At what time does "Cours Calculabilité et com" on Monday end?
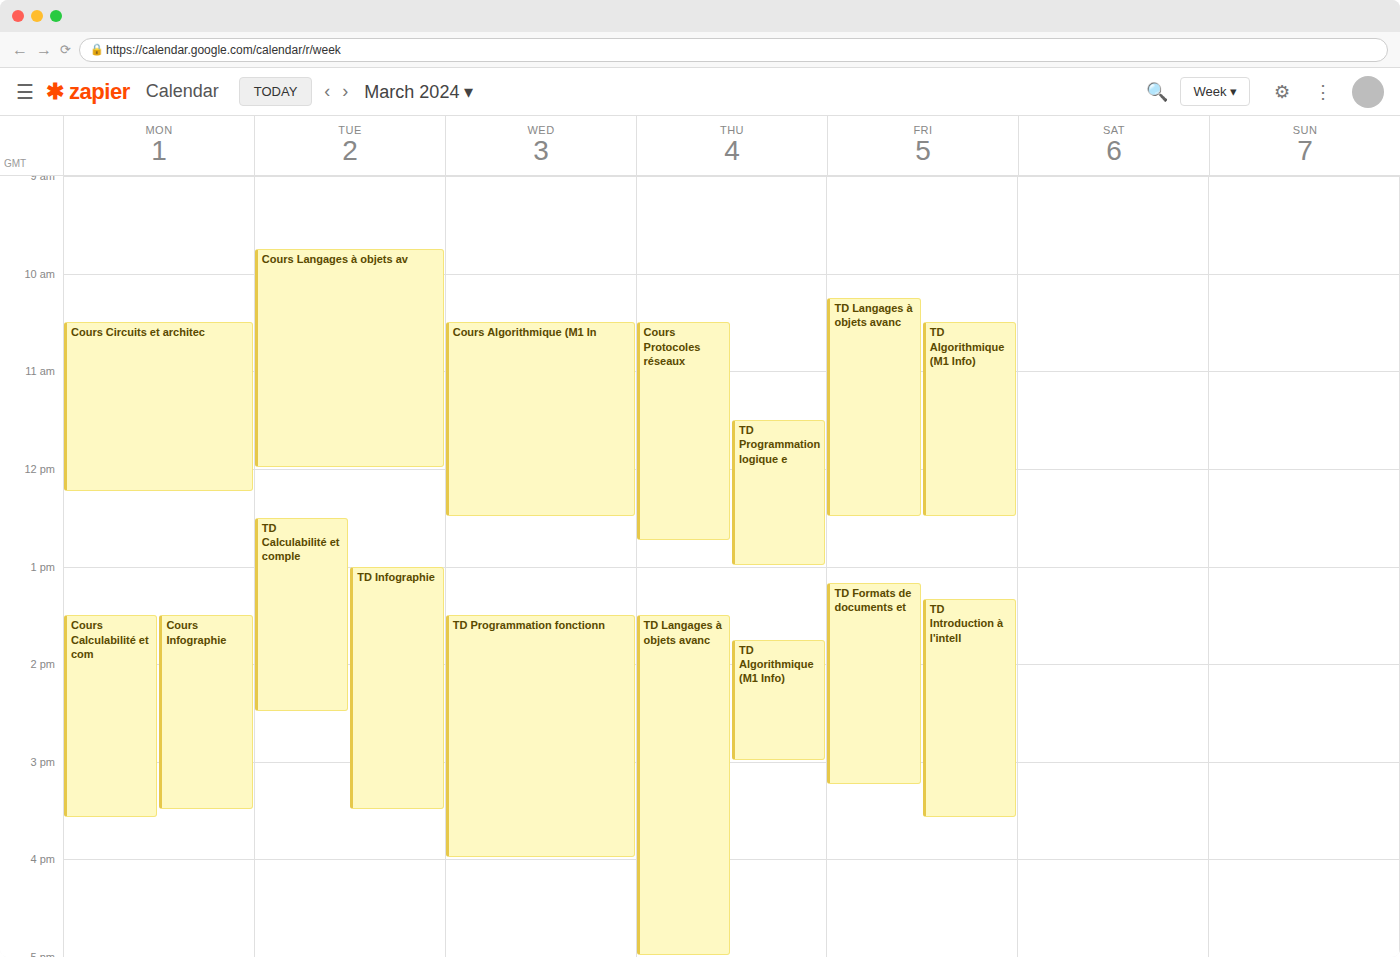
3:35 PM